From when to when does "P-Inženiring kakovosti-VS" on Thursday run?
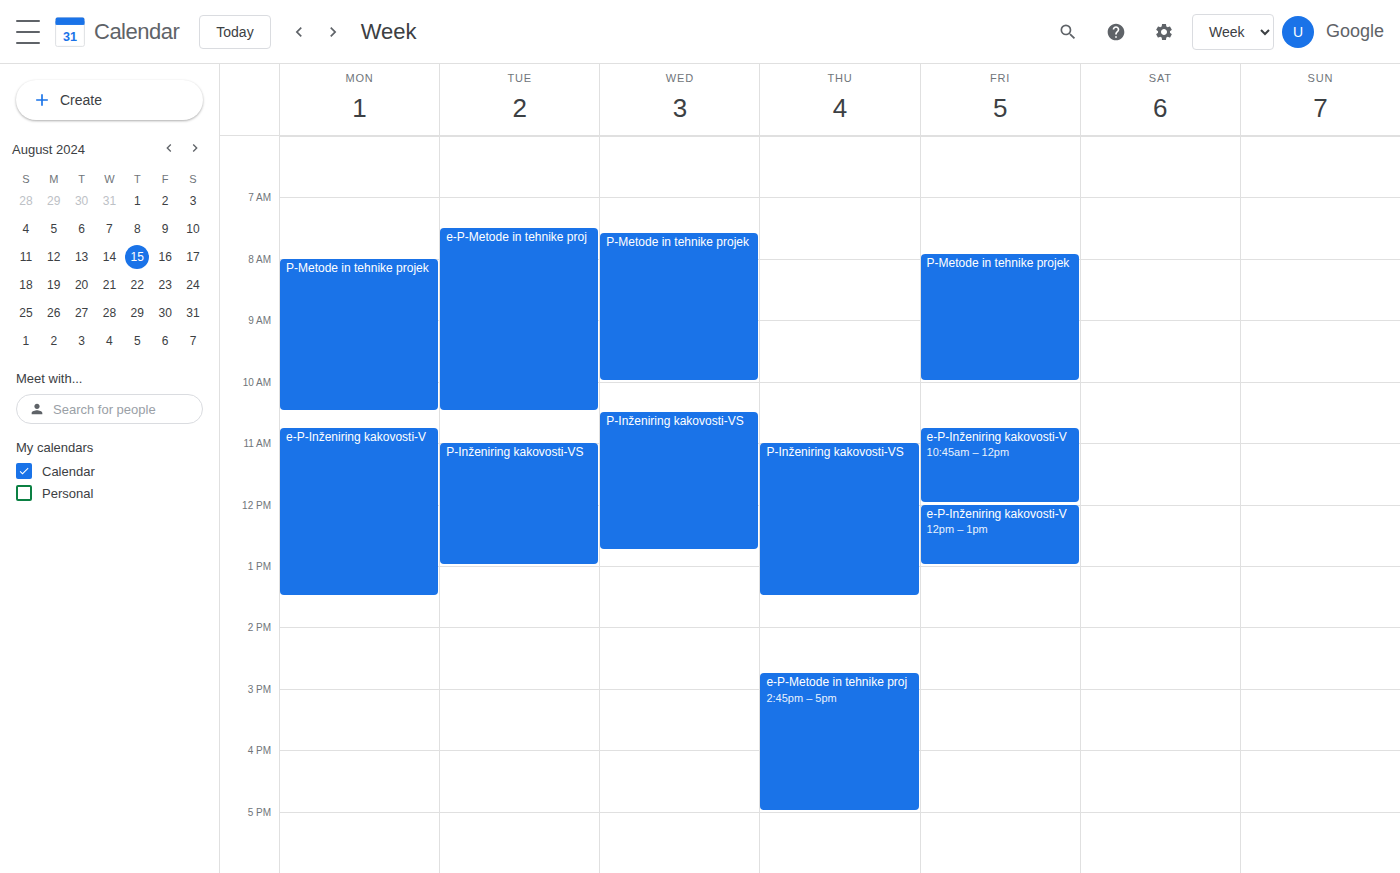
11:00 AM to 1:30 PM